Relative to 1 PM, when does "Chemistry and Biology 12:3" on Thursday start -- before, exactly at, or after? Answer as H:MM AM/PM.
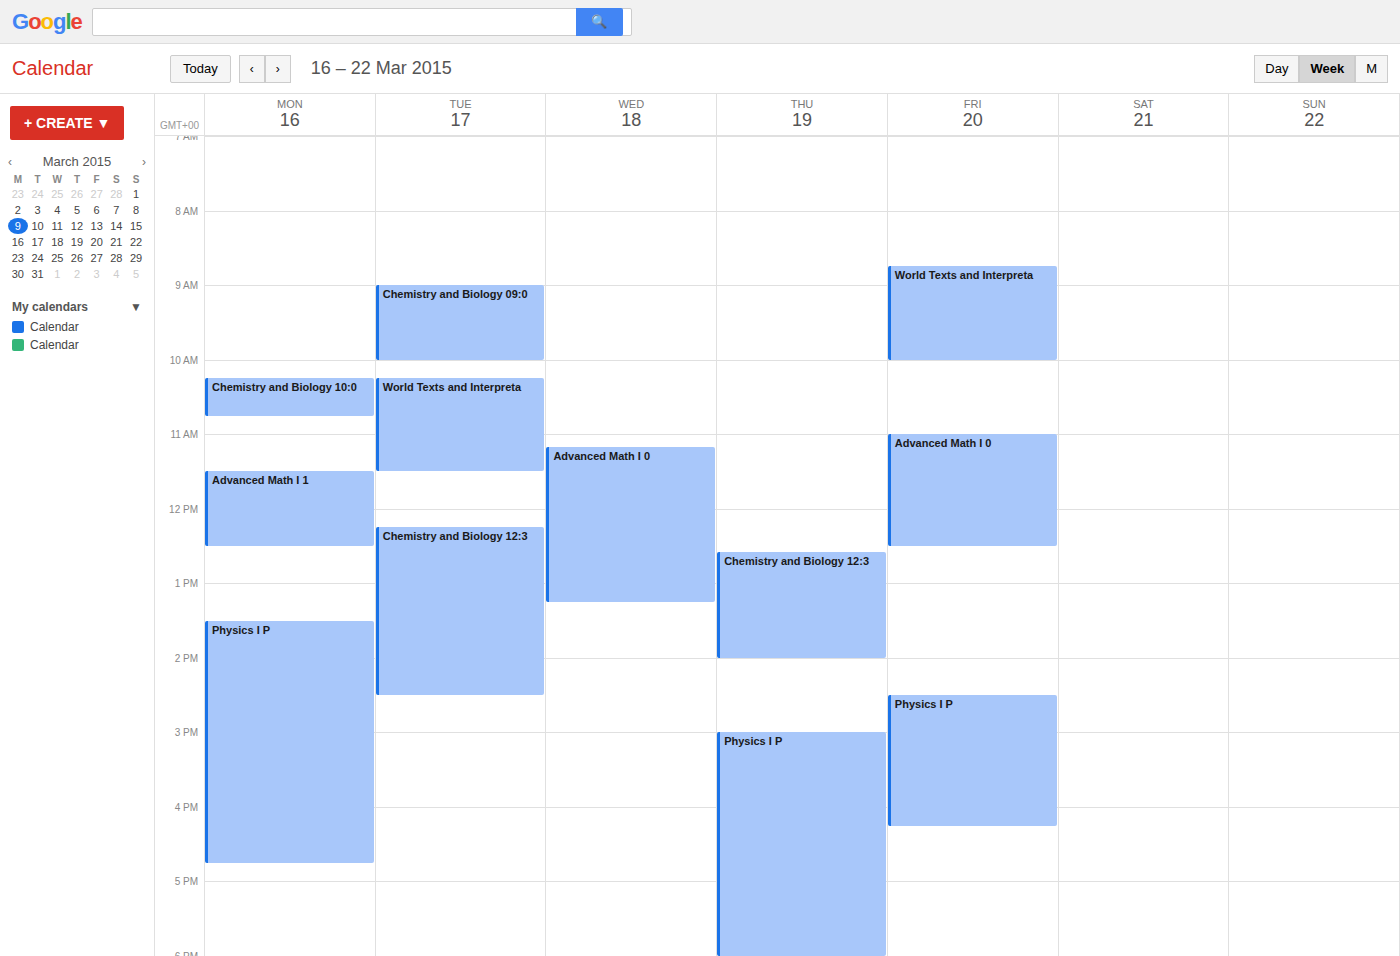
12:35 PM -- before 1 PM, 25 minutes above the 1 PM line.